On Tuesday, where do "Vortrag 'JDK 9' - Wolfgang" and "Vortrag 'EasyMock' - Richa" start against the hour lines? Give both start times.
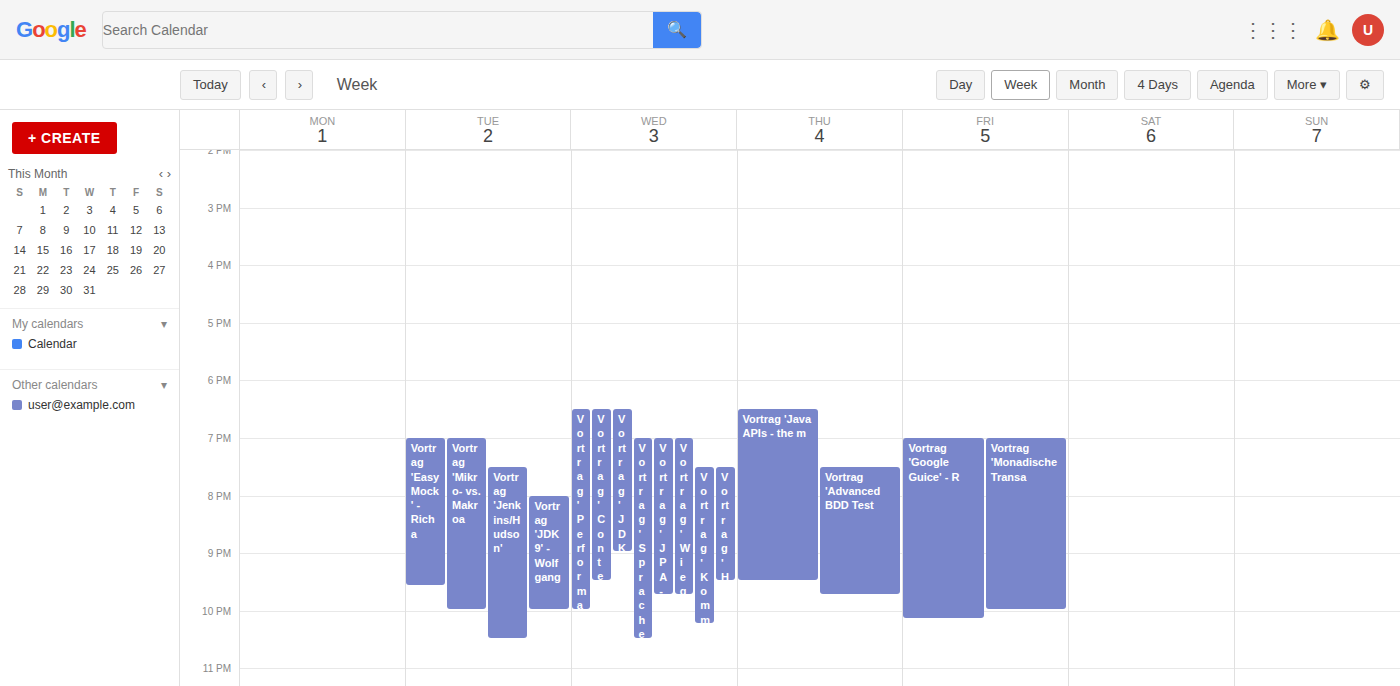
"Vortrag 'JDK 9' - Wolfgang": 20:00, exactly on the 20:00 line. "Vortrag 'EasyMock' - Richa": 19:00, exactly on the 19:00 line.